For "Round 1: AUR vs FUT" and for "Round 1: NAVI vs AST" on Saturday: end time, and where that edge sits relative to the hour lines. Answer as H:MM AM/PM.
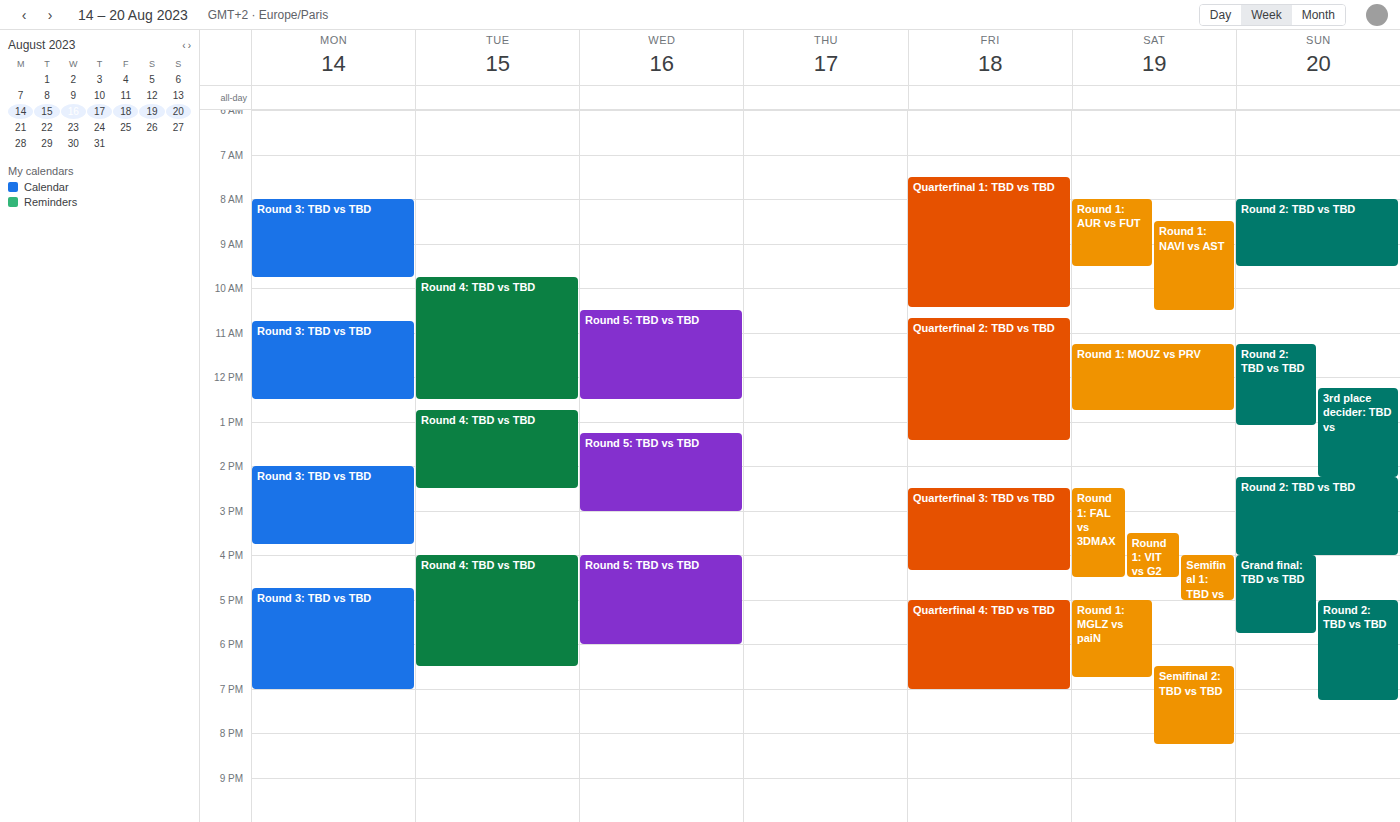
"Round 1: AUR vs FUT": 9:30 AM, halfway between the 9 AM and 10 AM lines. "Round 1: NAVI vs AST": 10:30 AM, halfway between the 10 AM and 11 AM lines.